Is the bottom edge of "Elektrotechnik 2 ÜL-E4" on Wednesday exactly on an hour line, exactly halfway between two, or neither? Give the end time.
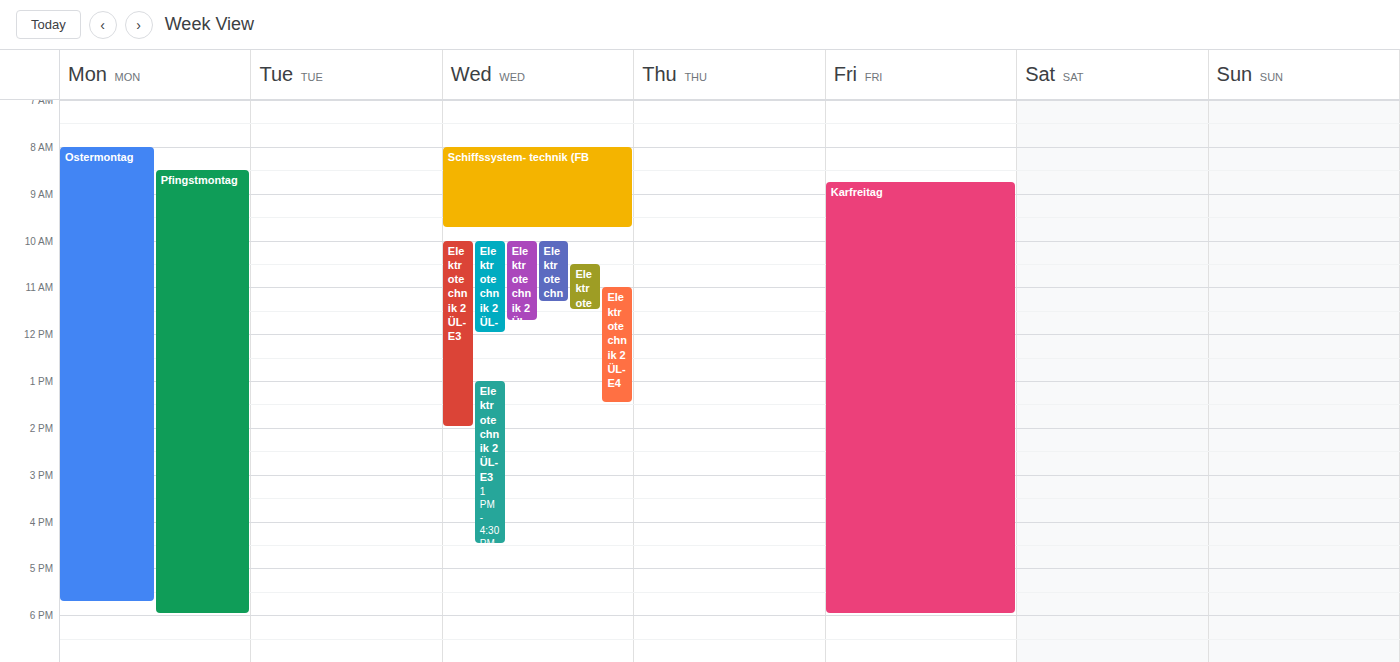
13:30 -- halfway between the 13:00 and 14:00 lines.